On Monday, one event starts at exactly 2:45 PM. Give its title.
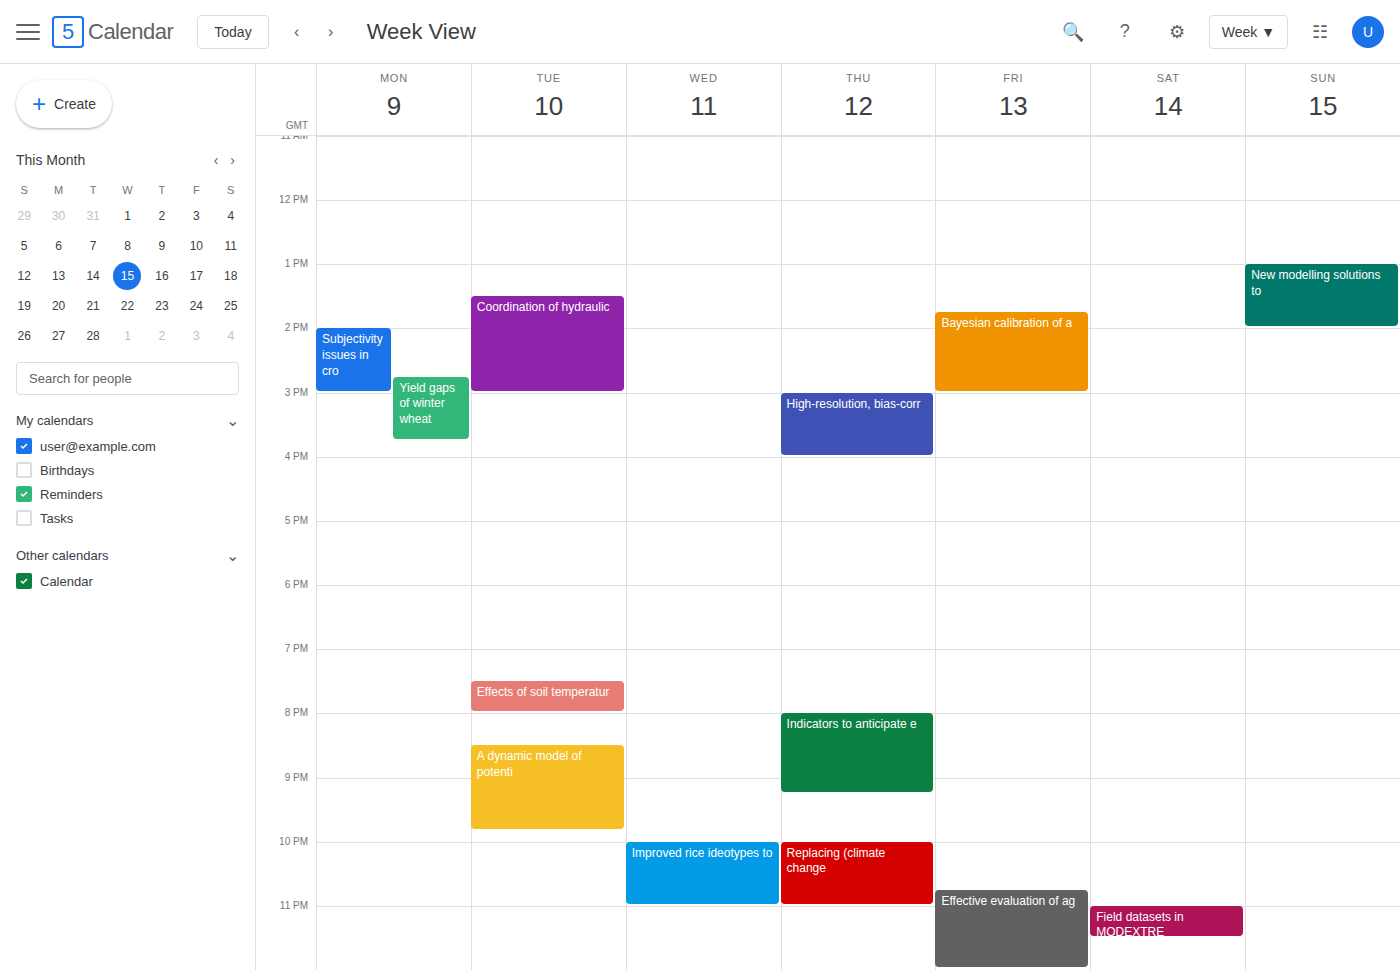
"Yield gaps of winter wheat"